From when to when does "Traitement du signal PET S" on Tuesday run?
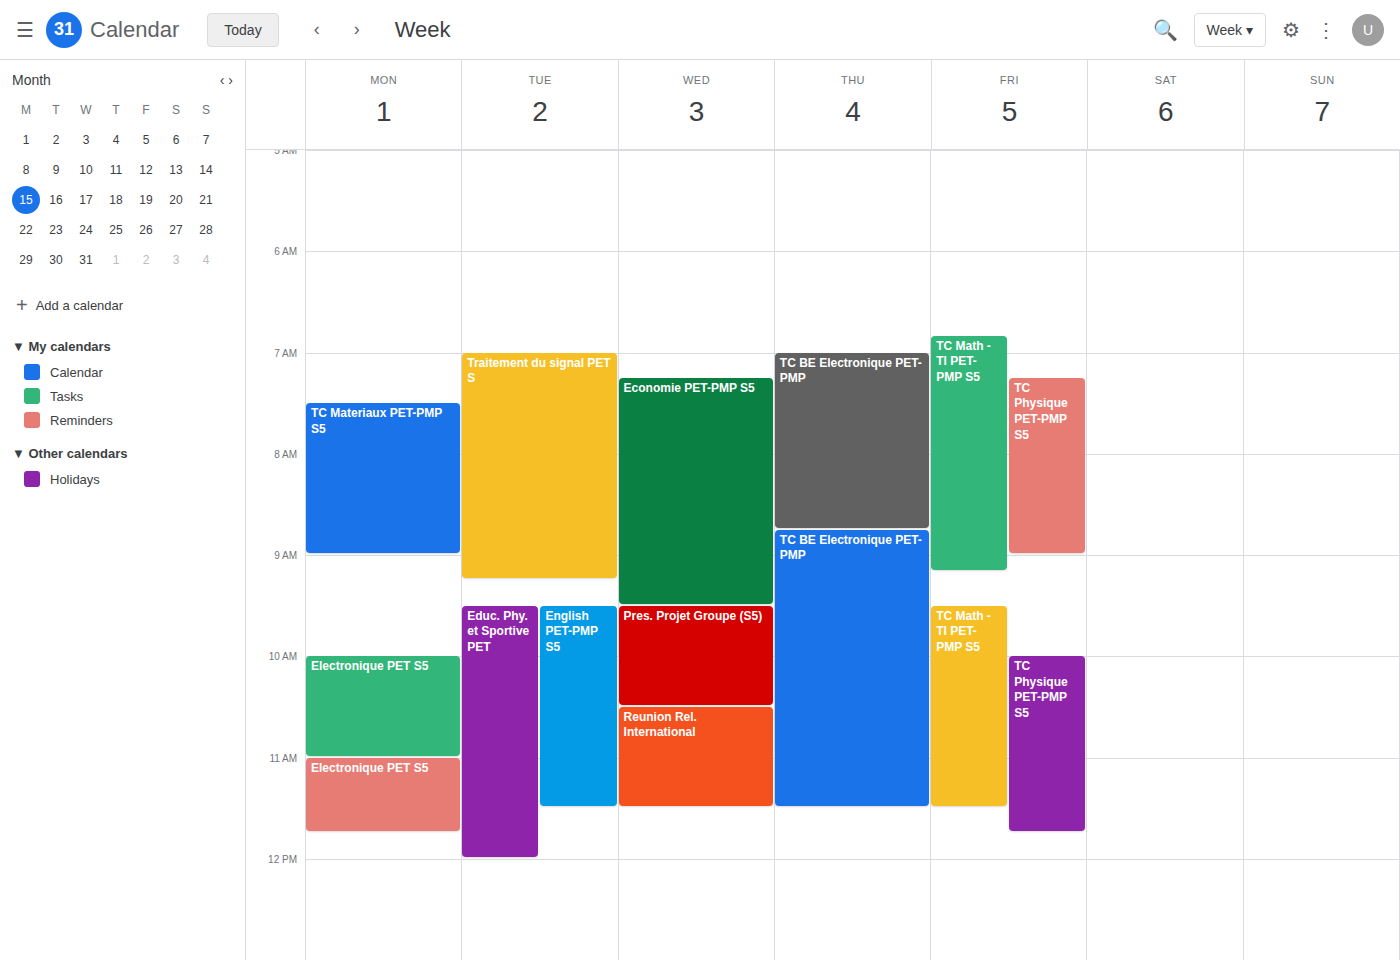
7:00 AM to 9:15 AM